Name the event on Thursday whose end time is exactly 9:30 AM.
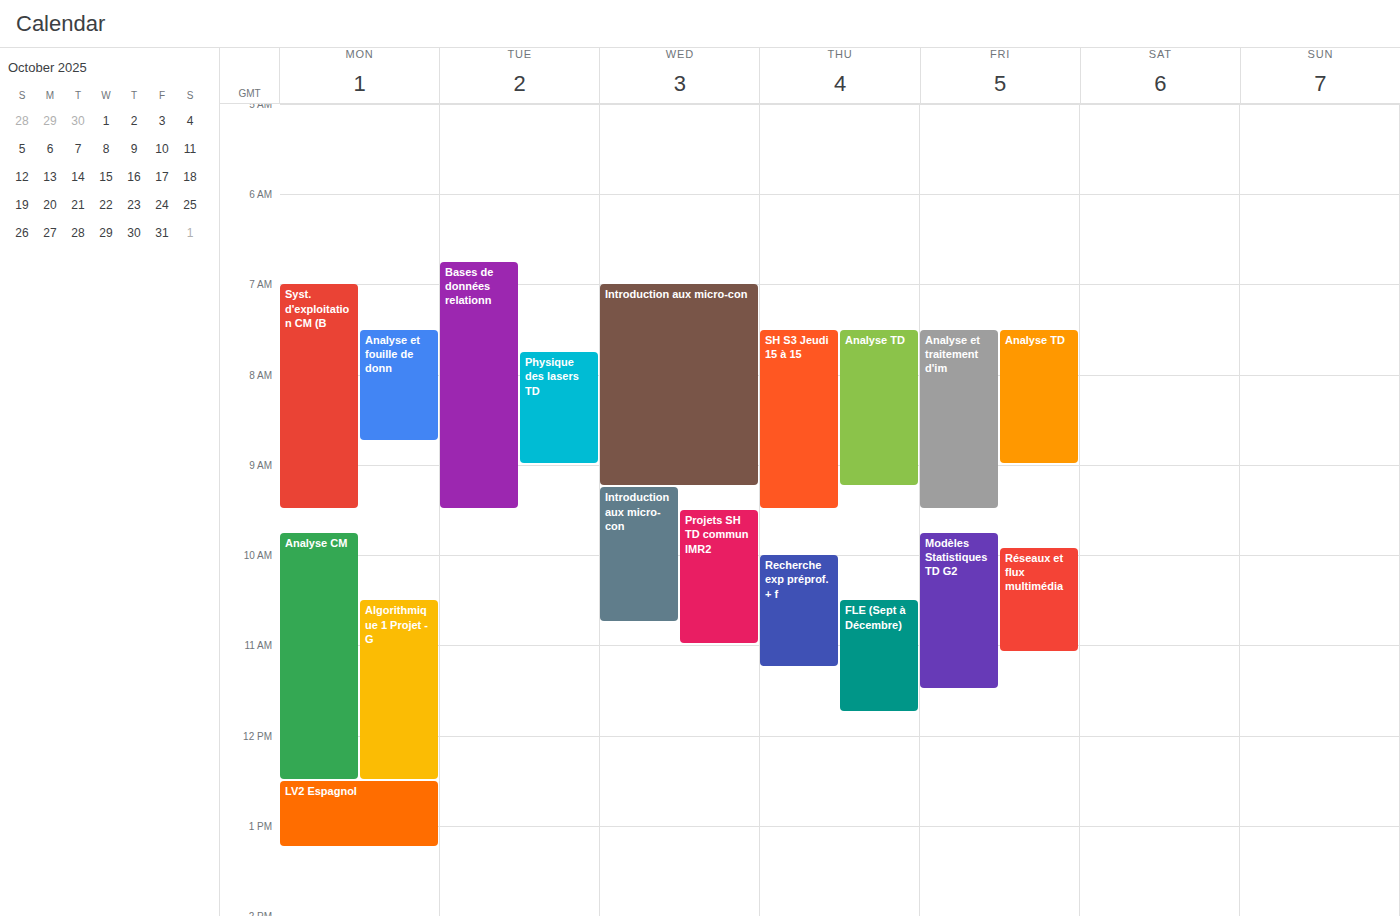
"SH S3 Jeudi 15 à 15"